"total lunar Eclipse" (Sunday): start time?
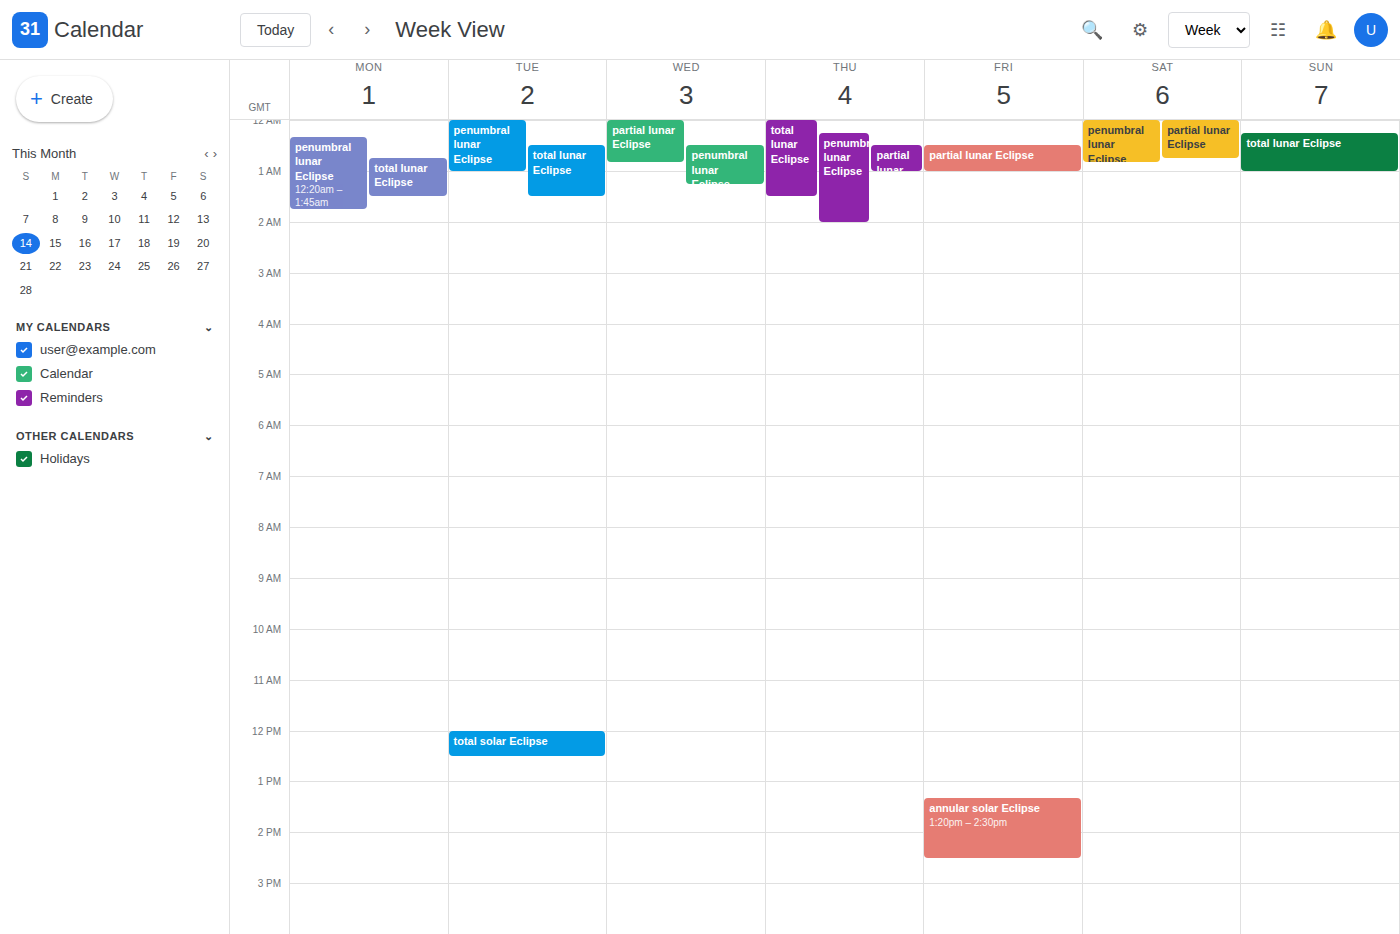
12:15 AM